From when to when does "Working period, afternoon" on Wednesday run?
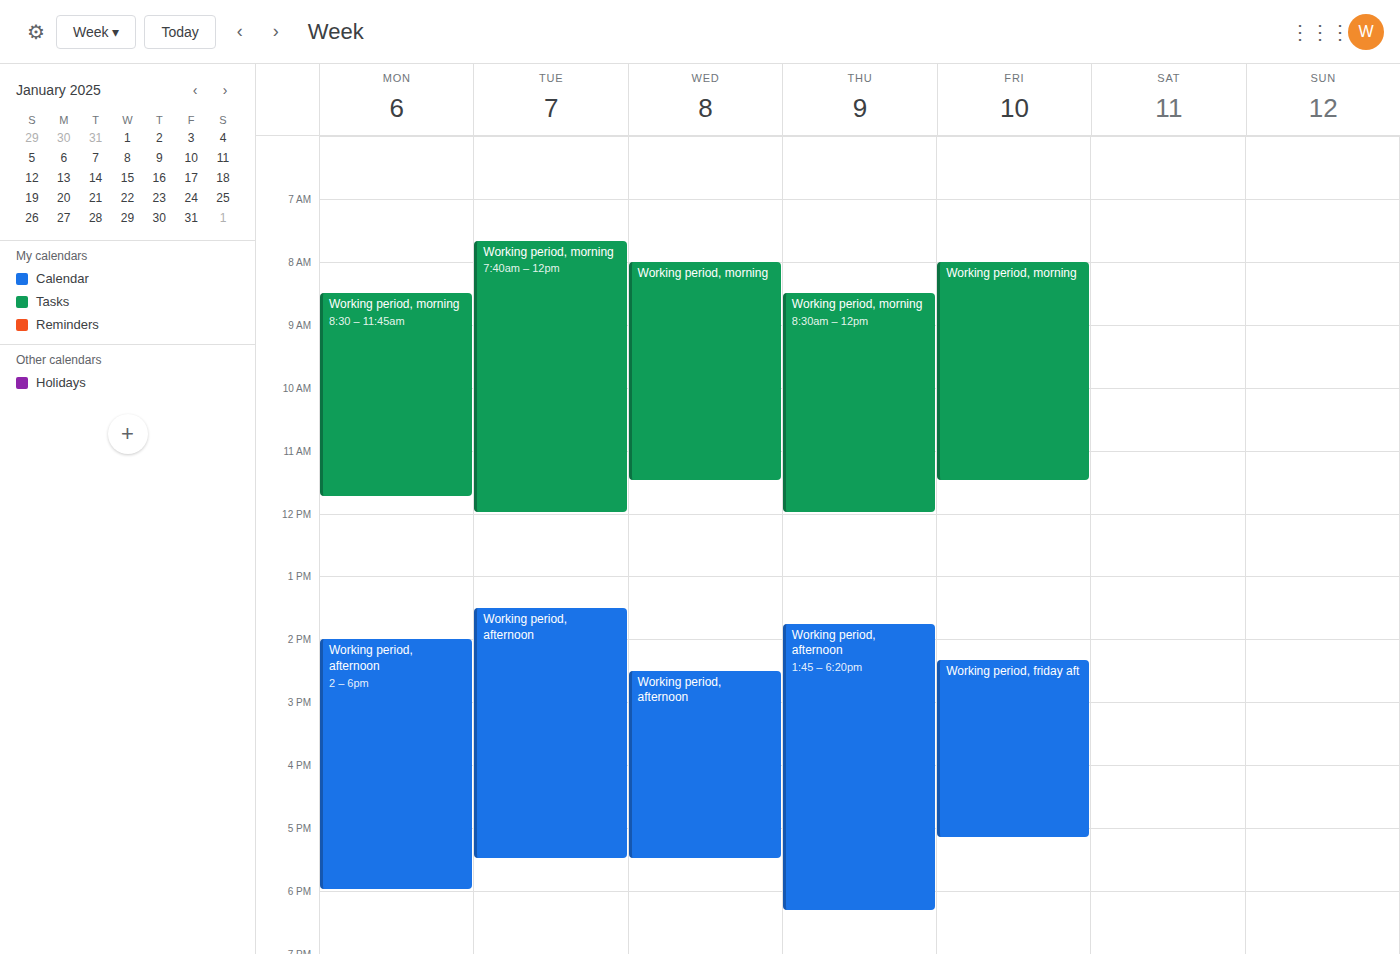
2:30 PM to 5:30 PM